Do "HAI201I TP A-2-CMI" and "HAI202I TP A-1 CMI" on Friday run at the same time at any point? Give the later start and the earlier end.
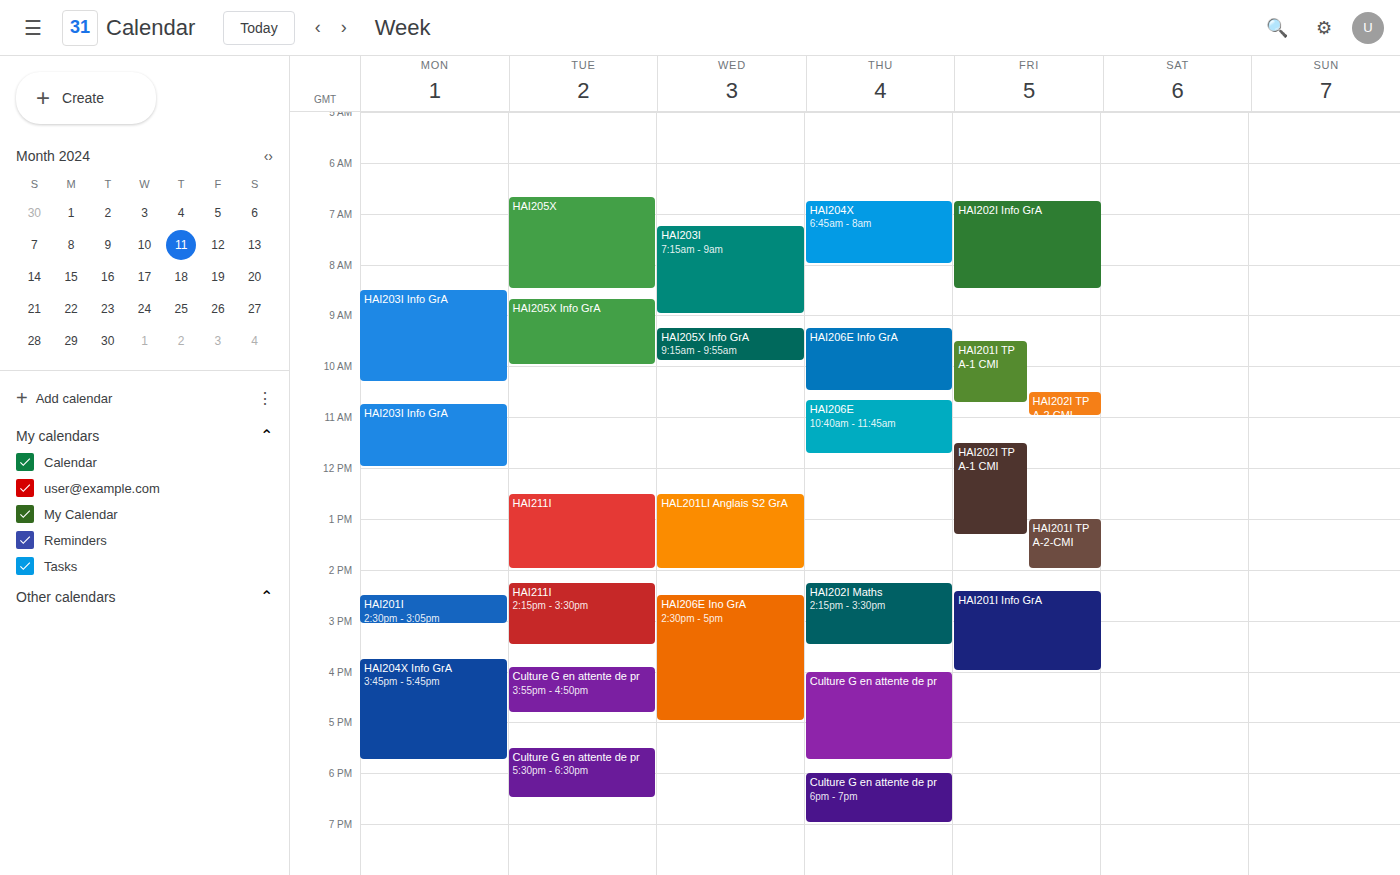
"HAI201I TP A-2-CMI" starts at 1:00 PM, before "HAI202I TP A-1 CMI" ends at 1:20 PM -- they overlap.